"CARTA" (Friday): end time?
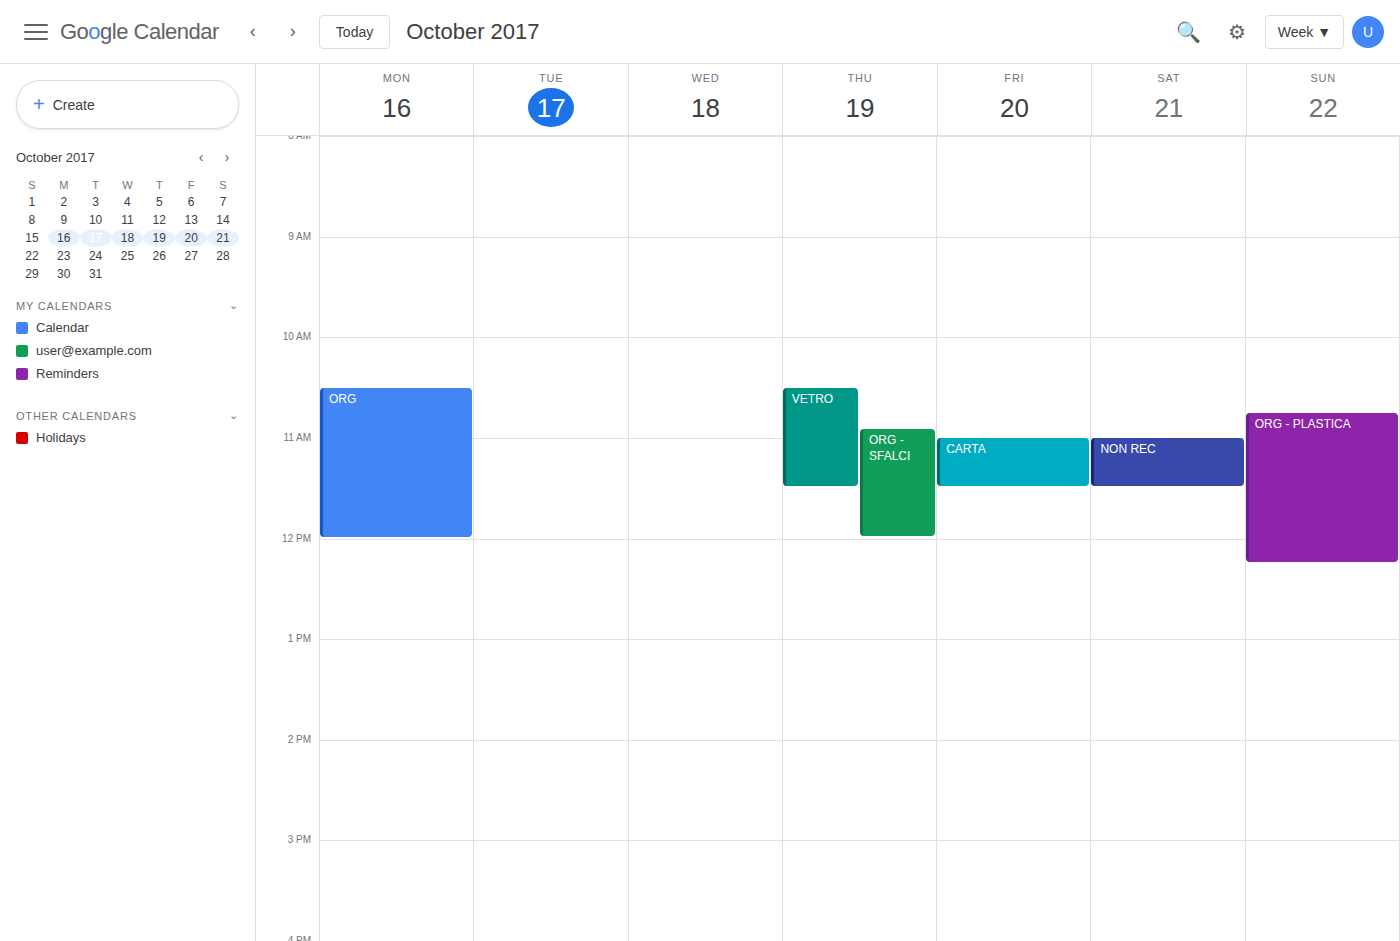
11:30 AM